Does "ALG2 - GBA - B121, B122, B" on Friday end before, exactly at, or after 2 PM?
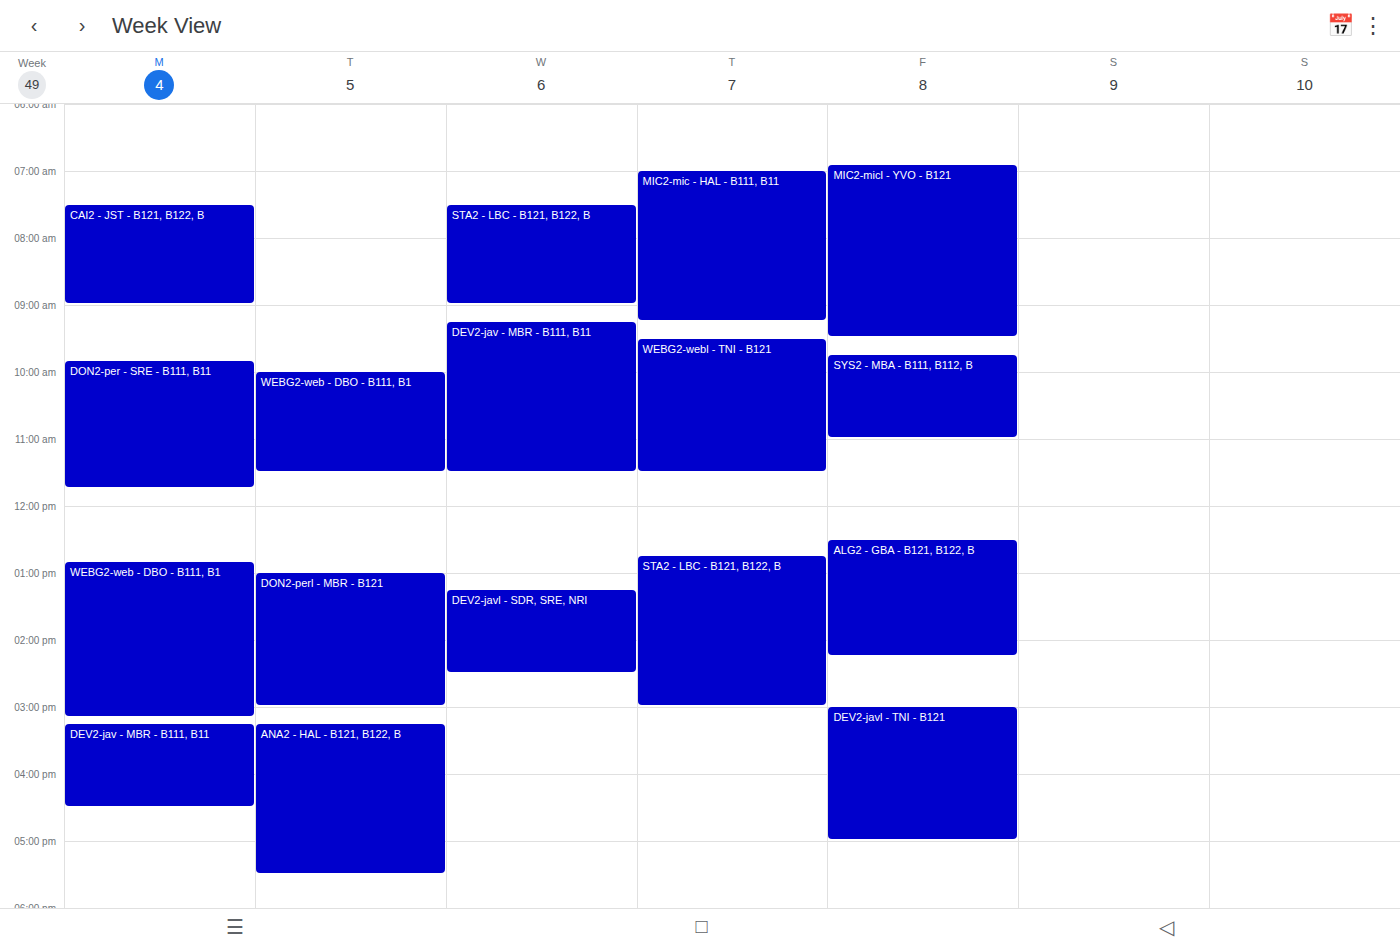
2:15 PM -- after 2 PM, 15 minutes below the 2 PM line.